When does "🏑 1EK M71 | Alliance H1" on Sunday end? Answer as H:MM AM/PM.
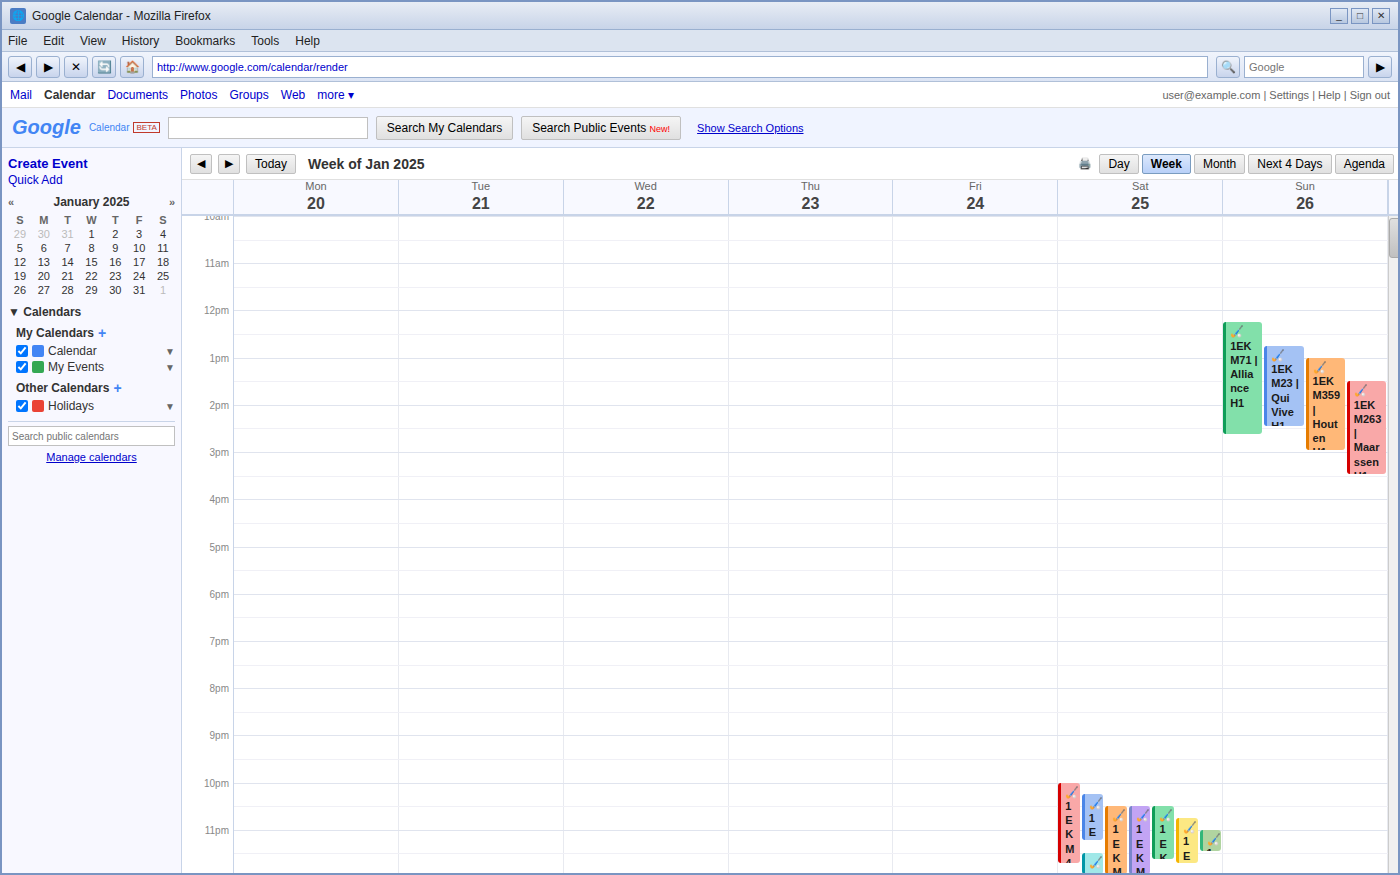
2:40 PM